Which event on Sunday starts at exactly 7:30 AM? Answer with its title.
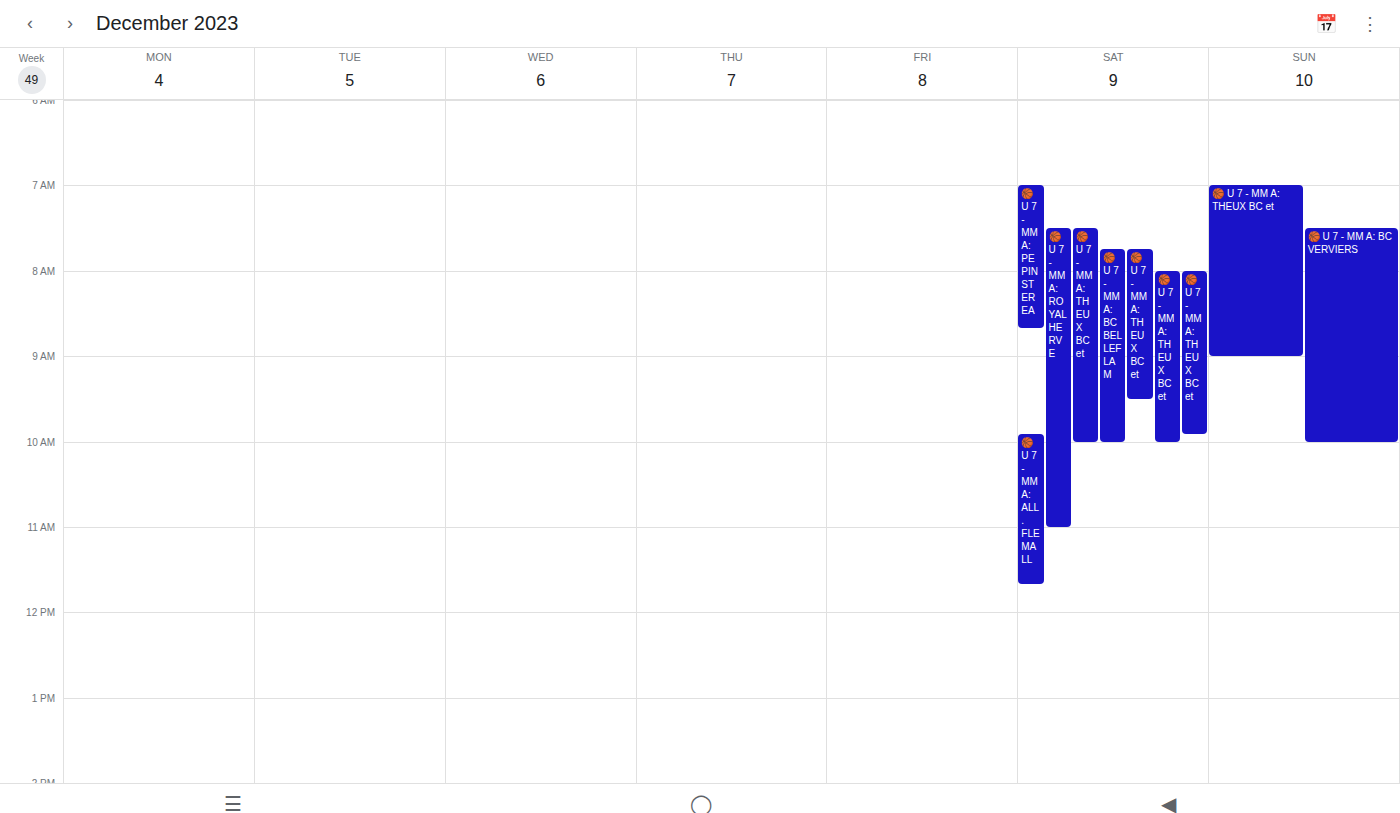
"🏀 U 7 - MM A: BC VERVIERS"